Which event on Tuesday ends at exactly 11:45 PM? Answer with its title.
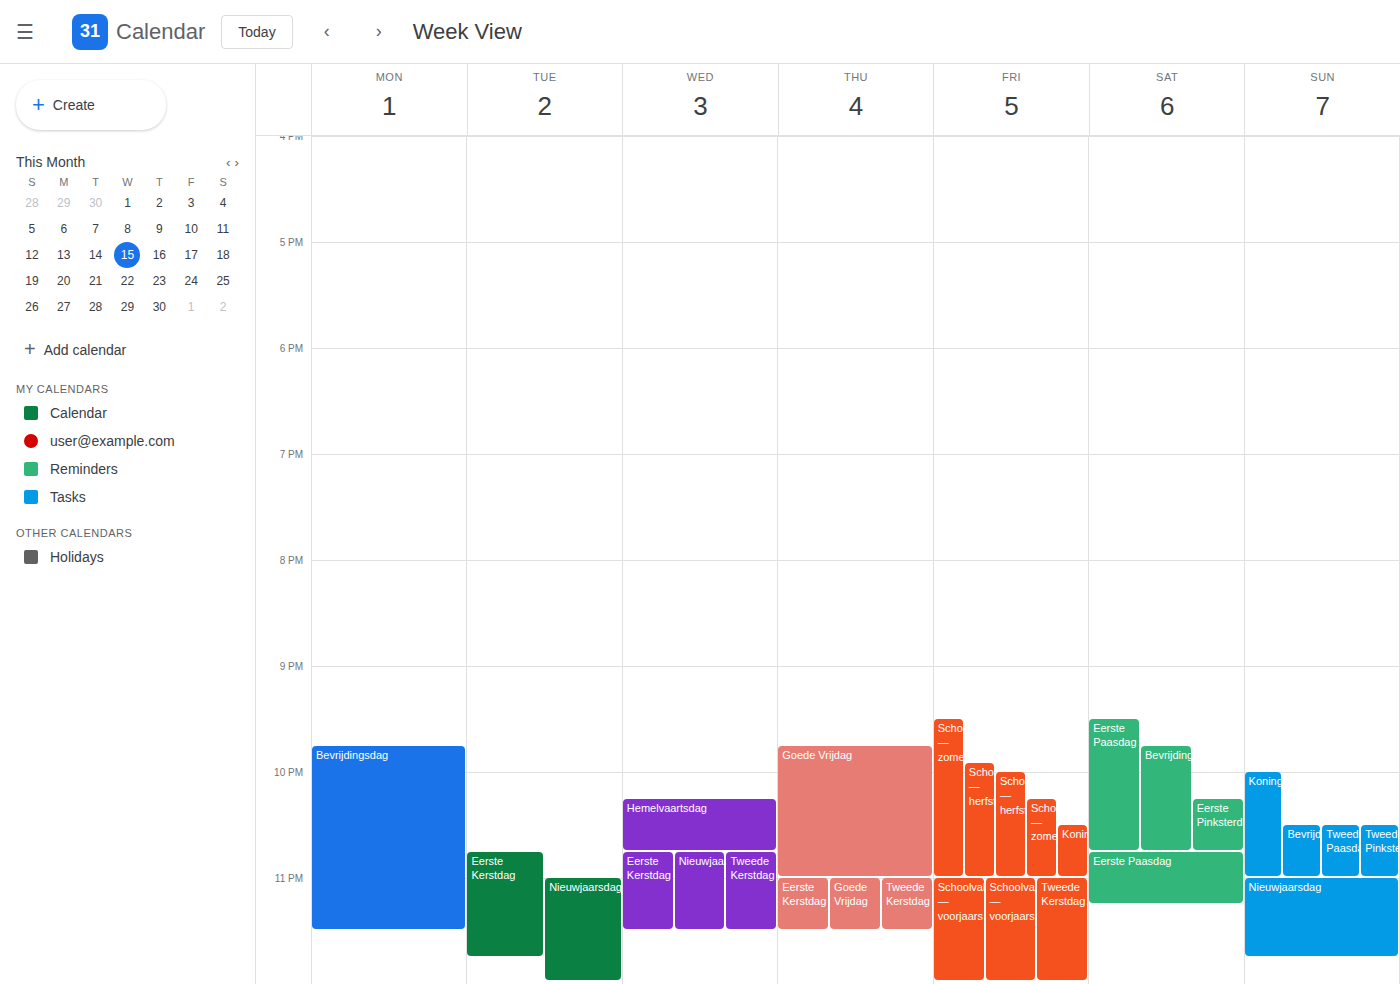
"Eerste Kerstdag"